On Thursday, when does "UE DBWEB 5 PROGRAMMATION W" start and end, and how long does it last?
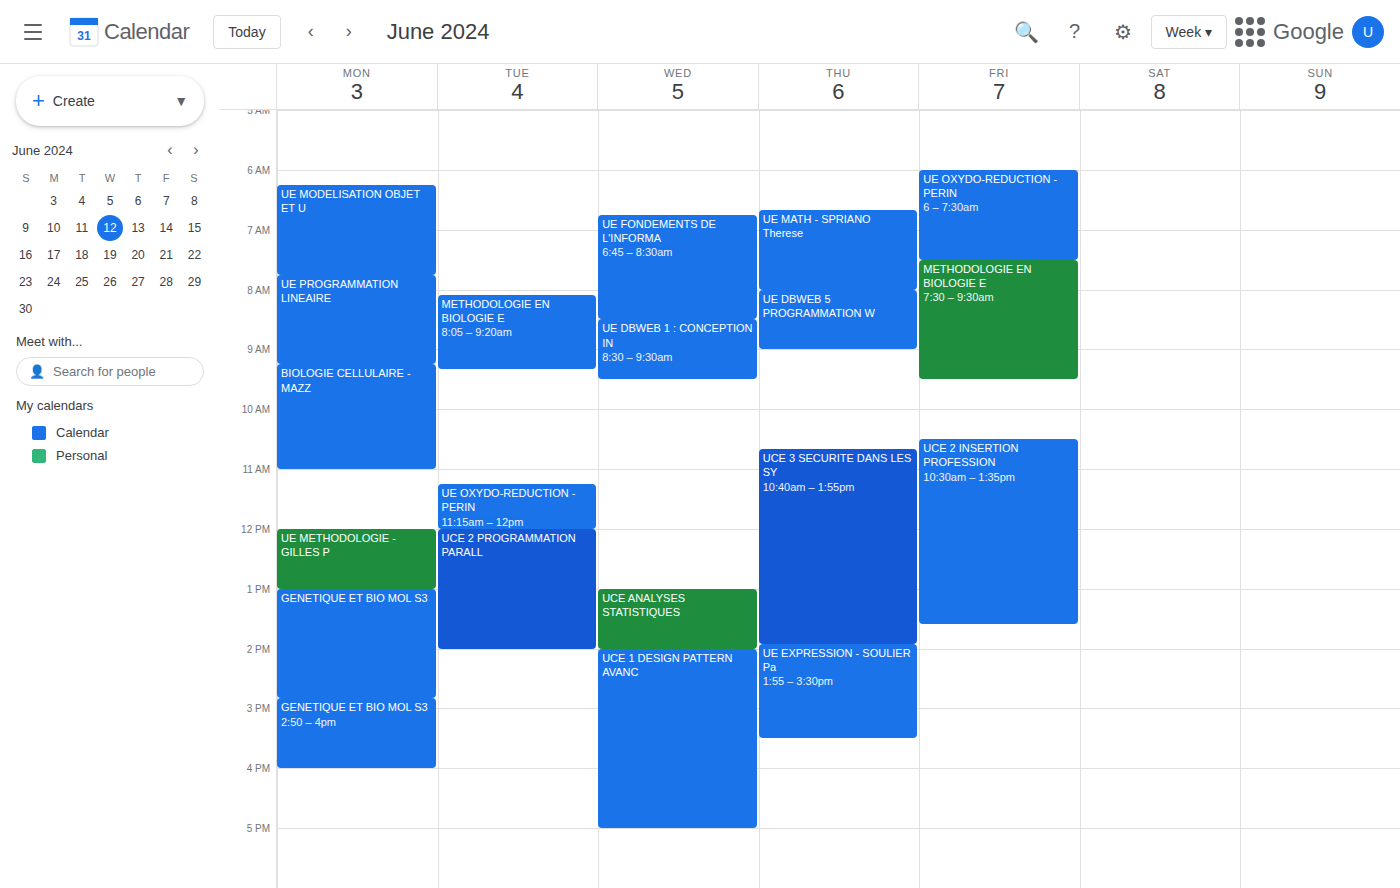
08:00 to 09:00, 1 hour